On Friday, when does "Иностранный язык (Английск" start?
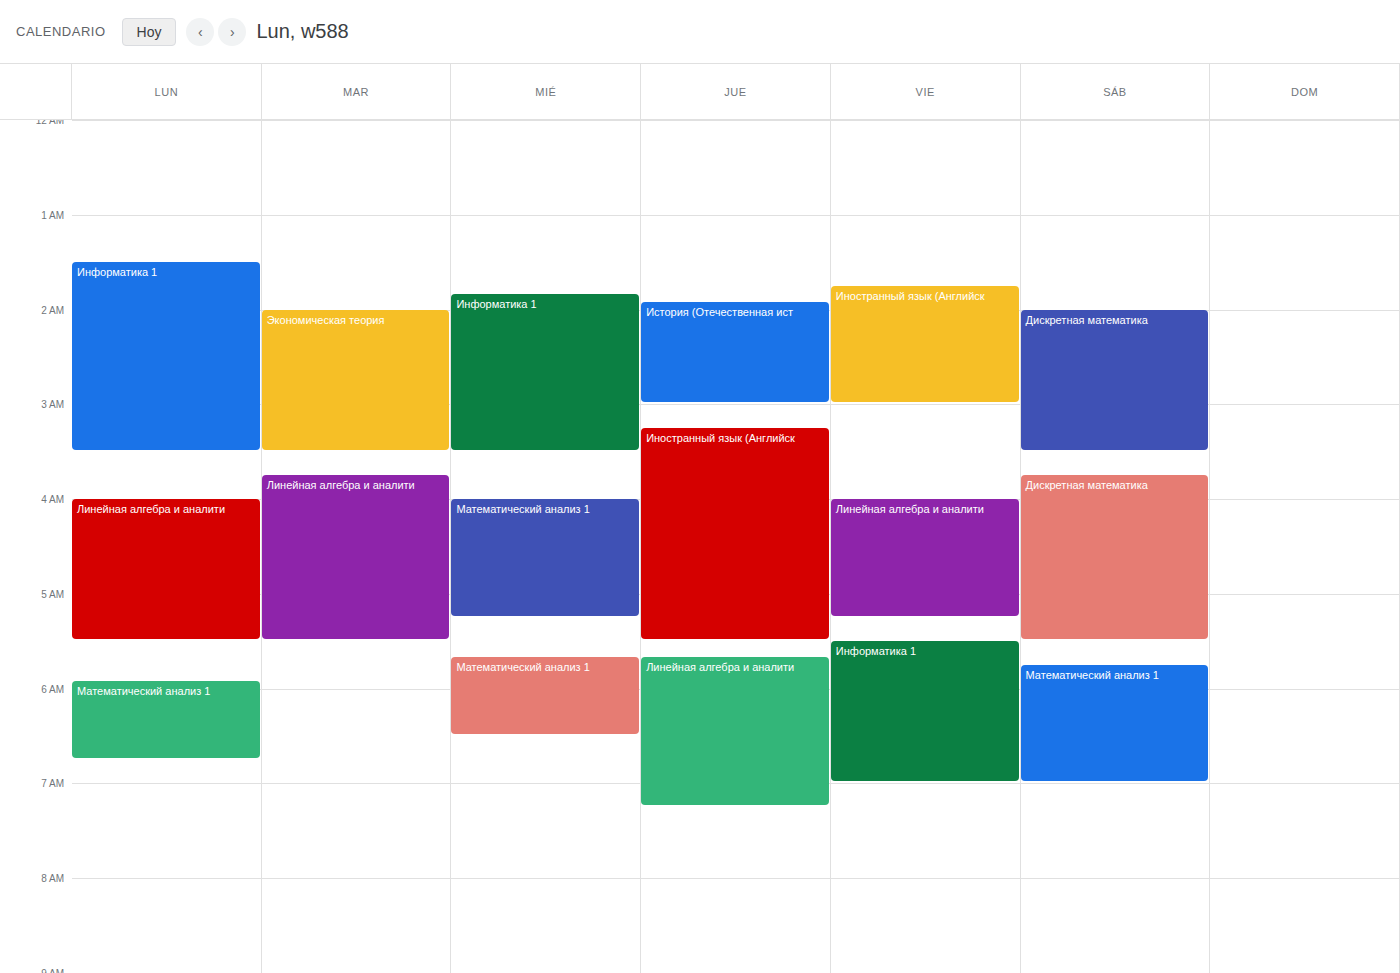
1:45 AM